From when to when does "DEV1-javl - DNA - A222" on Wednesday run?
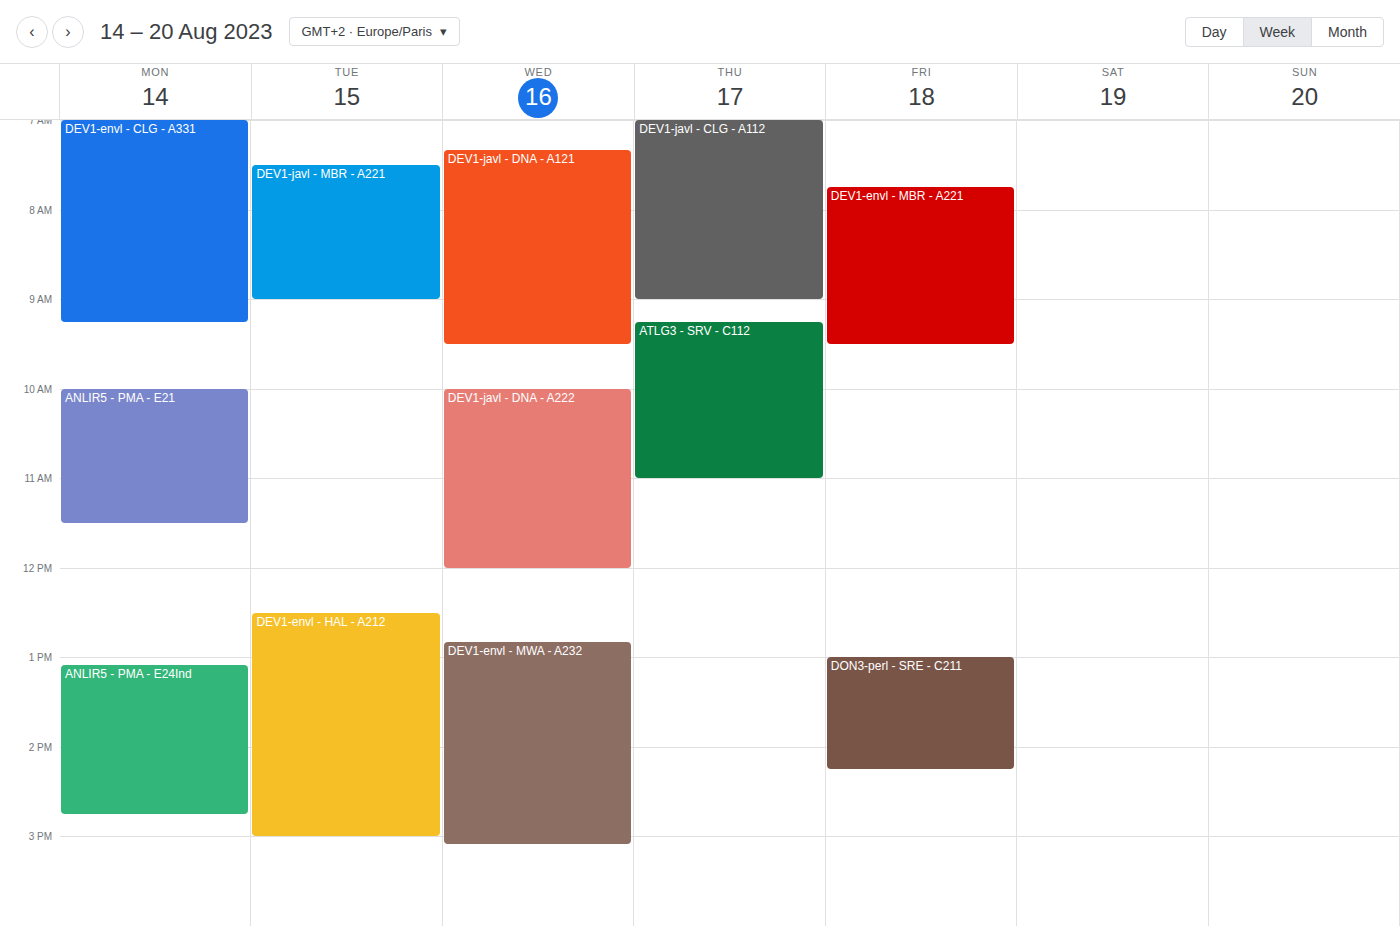
10:00 AM to 12:00 PM